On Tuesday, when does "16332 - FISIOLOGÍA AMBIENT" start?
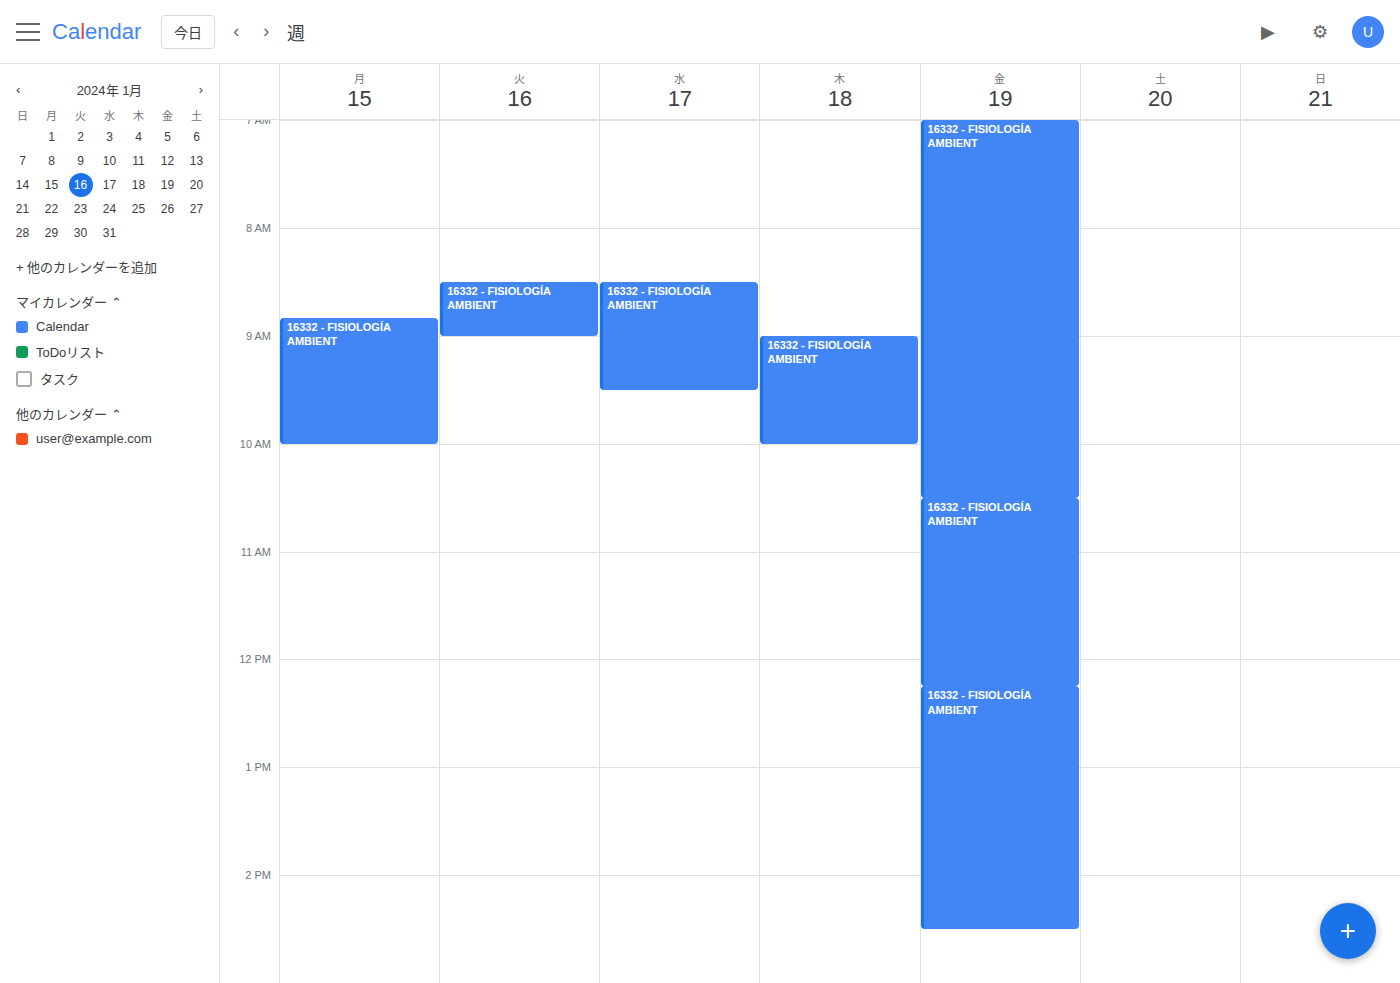
8:30 AM